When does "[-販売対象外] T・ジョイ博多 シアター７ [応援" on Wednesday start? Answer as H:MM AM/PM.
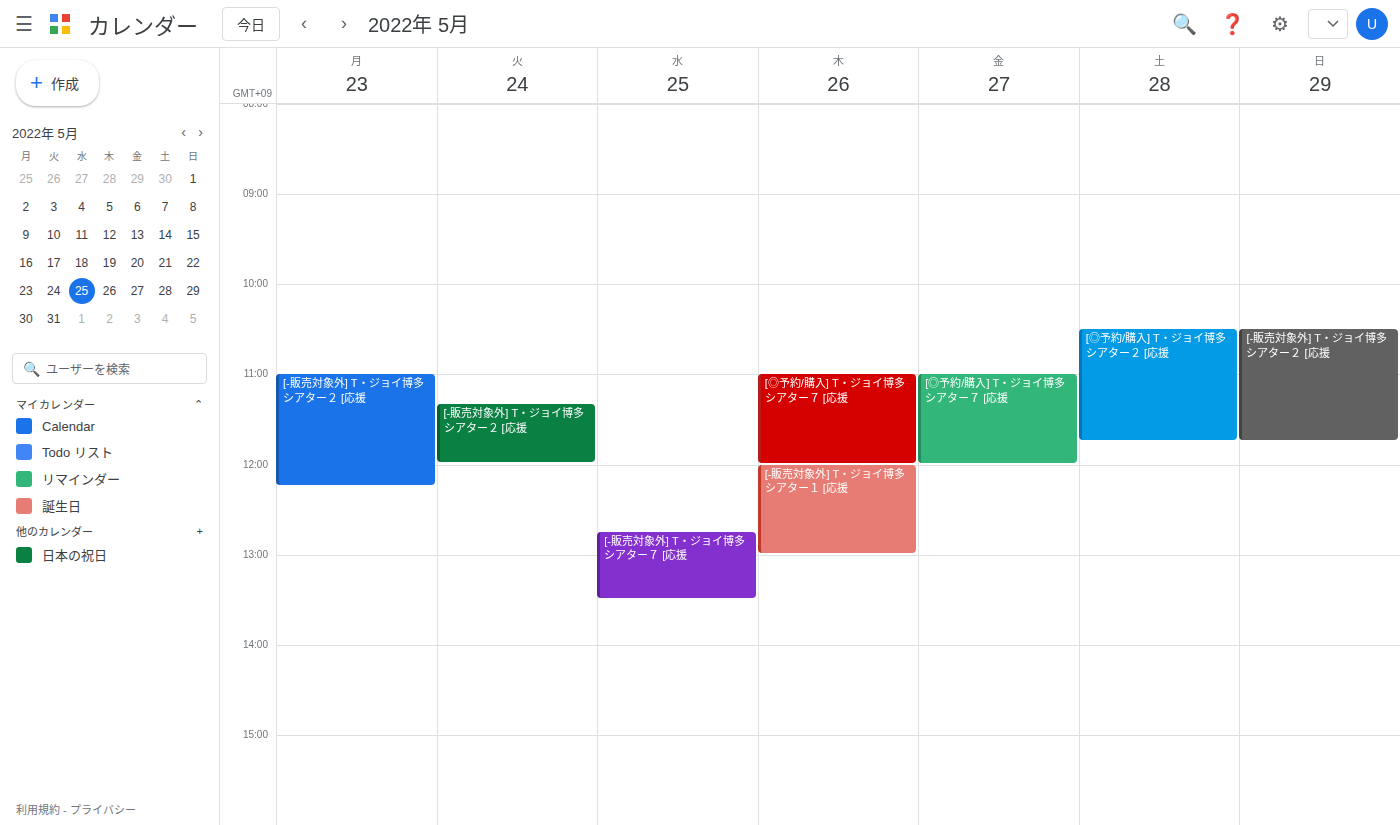
12:45 PM